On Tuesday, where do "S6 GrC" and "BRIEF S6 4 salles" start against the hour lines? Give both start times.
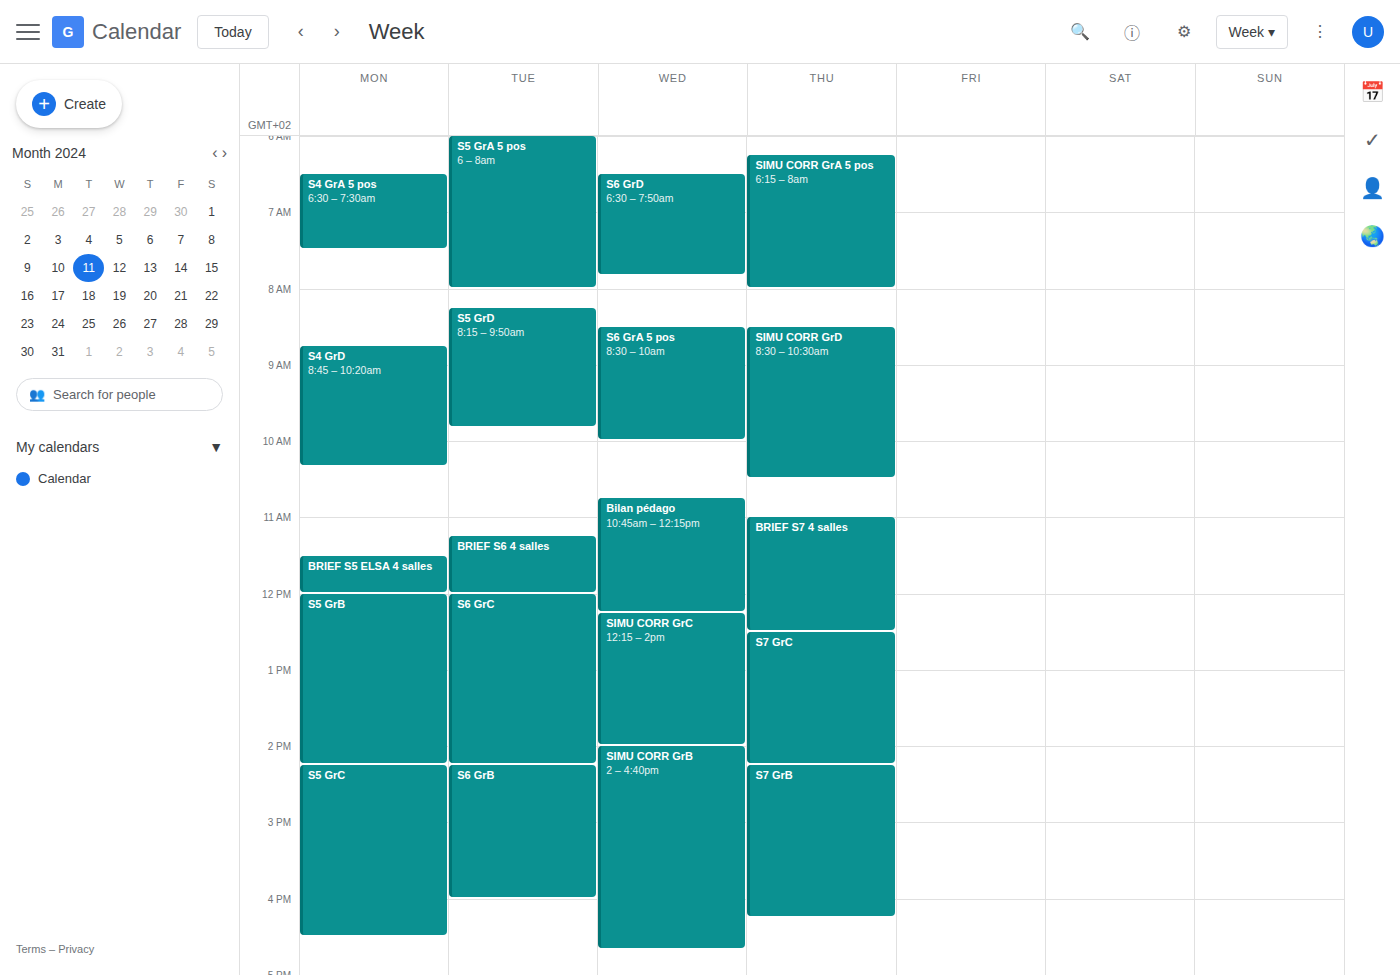
"S6 GrC": 12:00 PM, exactly on the 12 PM line. "BRIEF S6 4 salles": 11:15 AM, neither: a quarter of the way from the 11 AM line to the 12 PM line.